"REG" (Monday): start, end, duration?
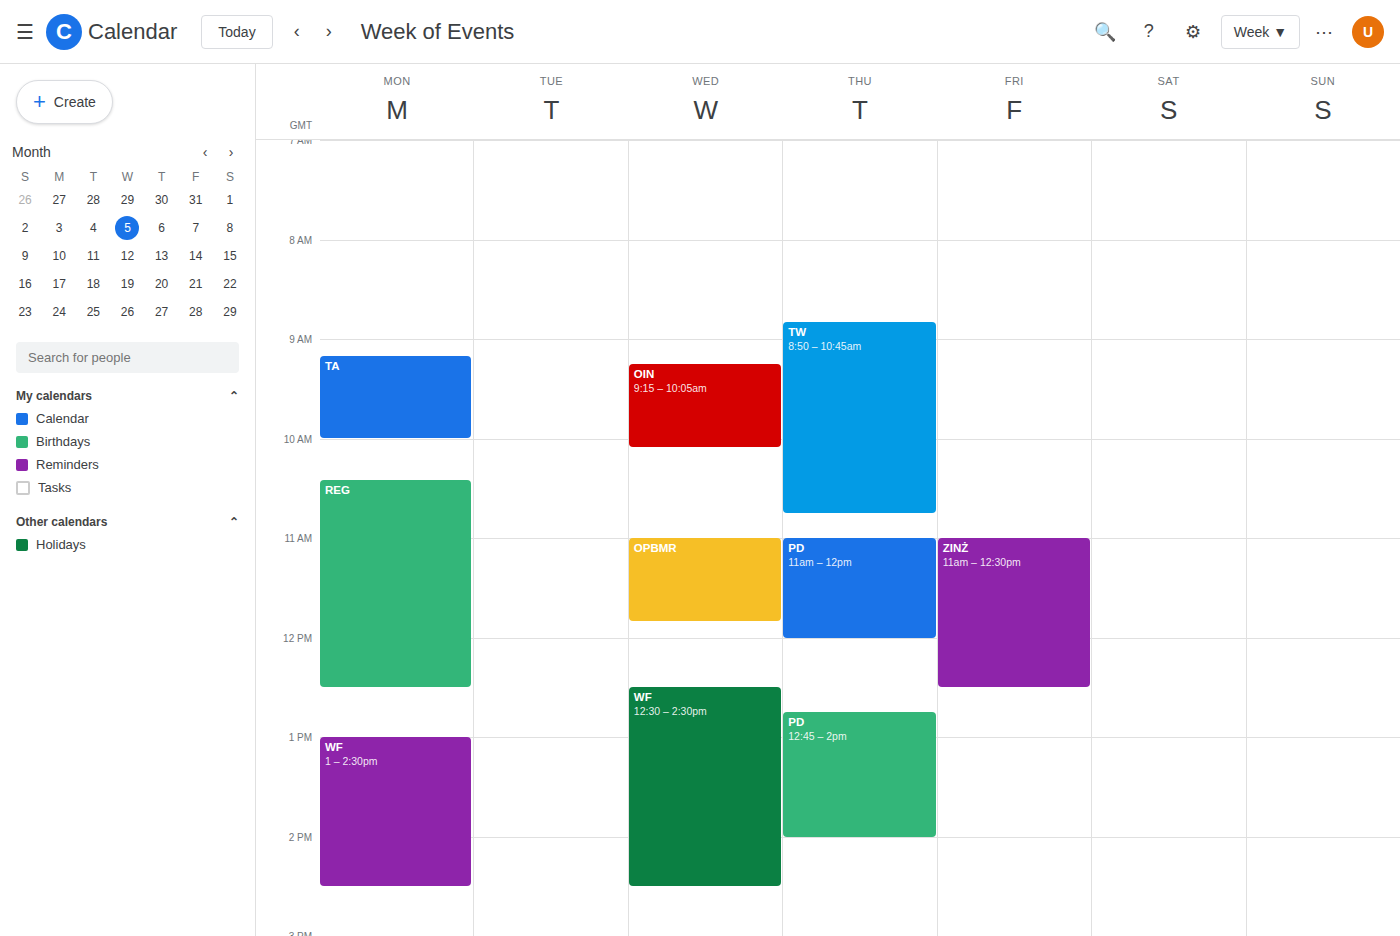
10:25 to 12:30, 2 hours 5 minutes